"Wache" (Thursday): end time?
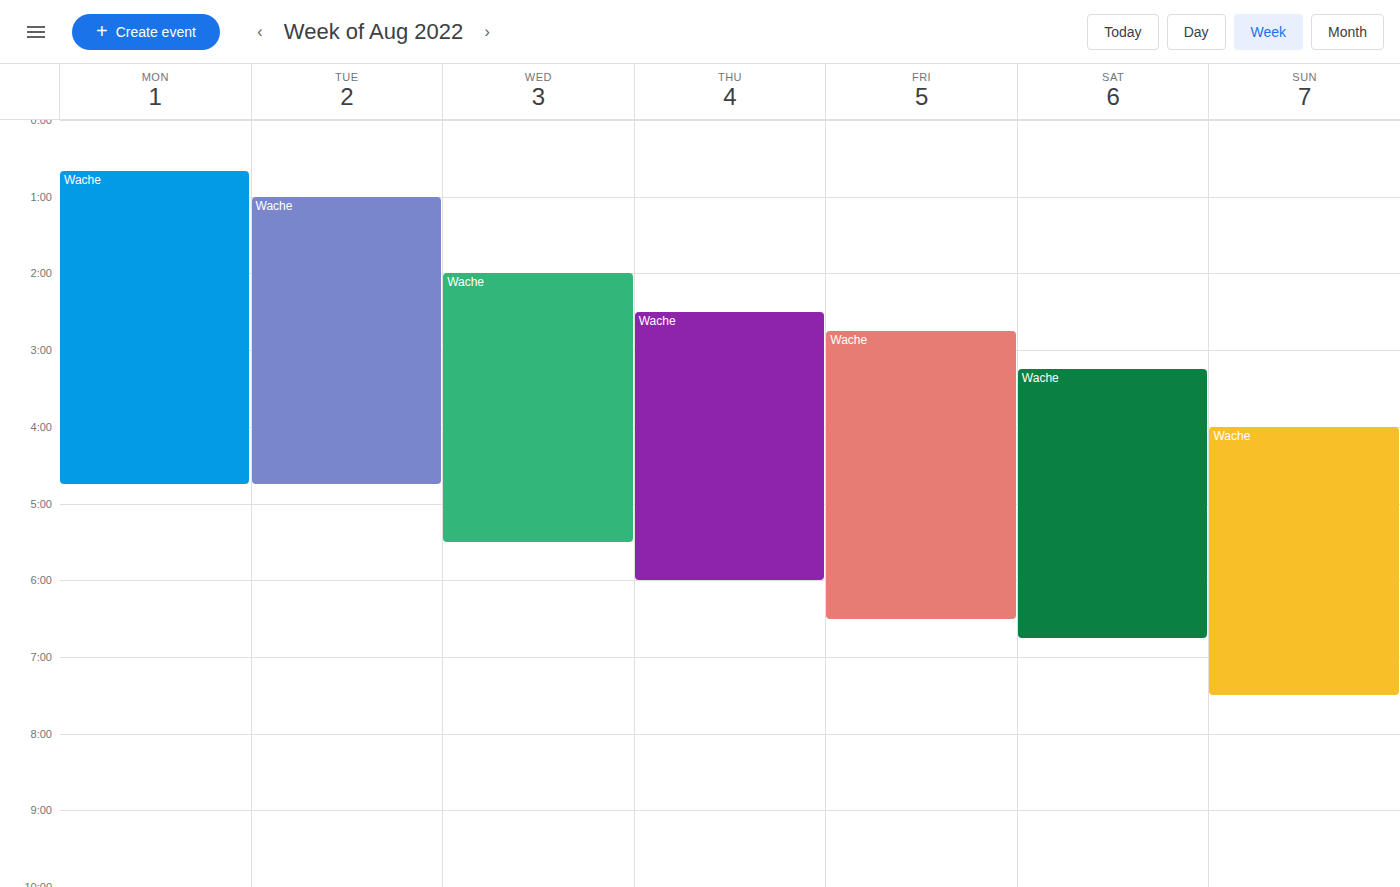
06:00